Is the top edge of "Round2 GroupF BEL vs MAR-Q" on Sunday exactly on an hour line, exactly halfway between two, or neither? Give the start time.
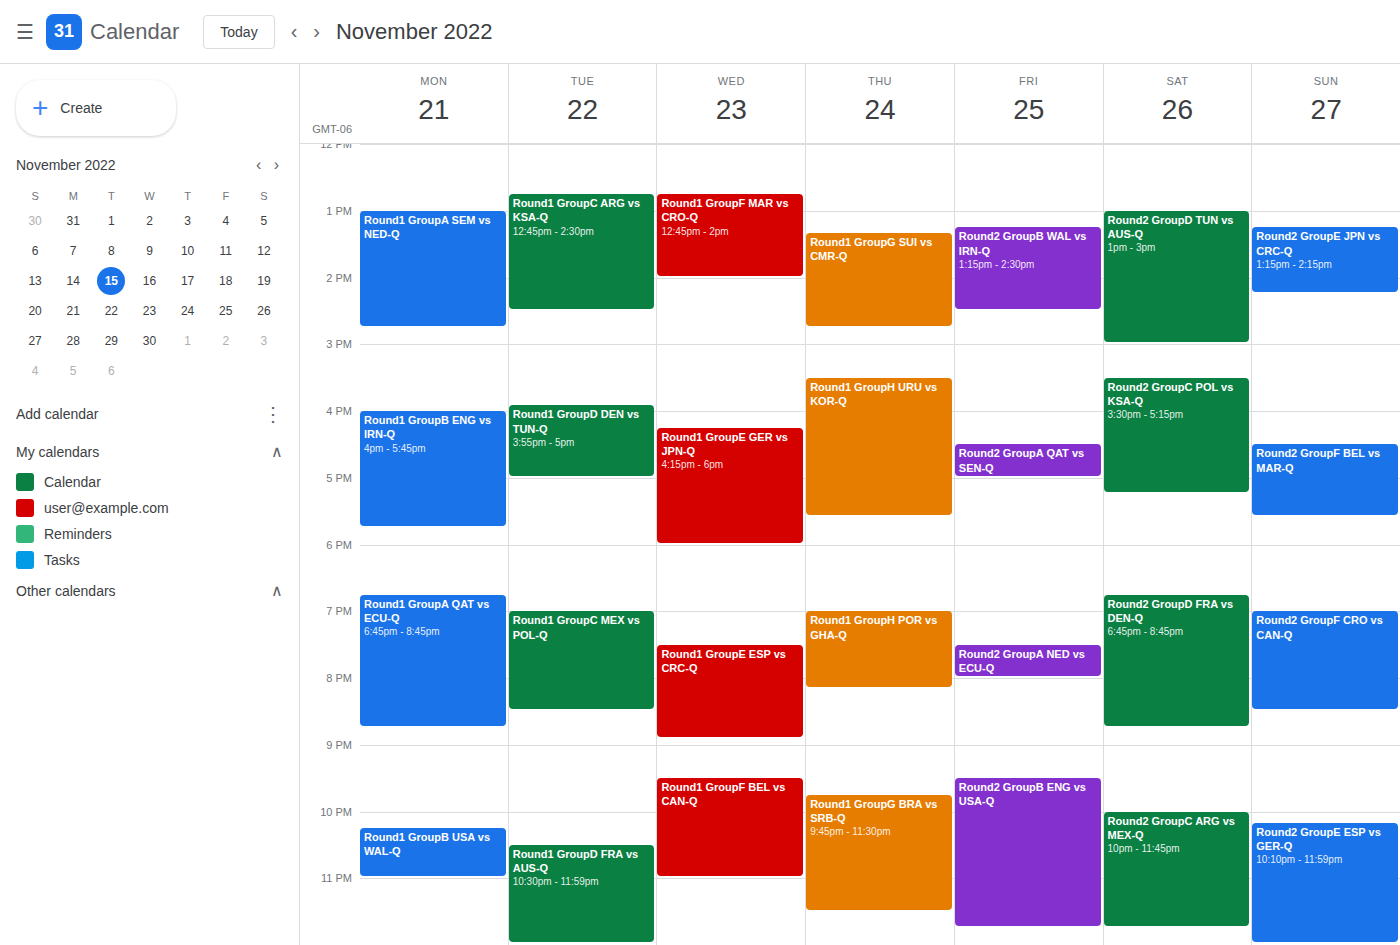
4:30 PM -- halfway between the 4 PM and 5 PM lines.